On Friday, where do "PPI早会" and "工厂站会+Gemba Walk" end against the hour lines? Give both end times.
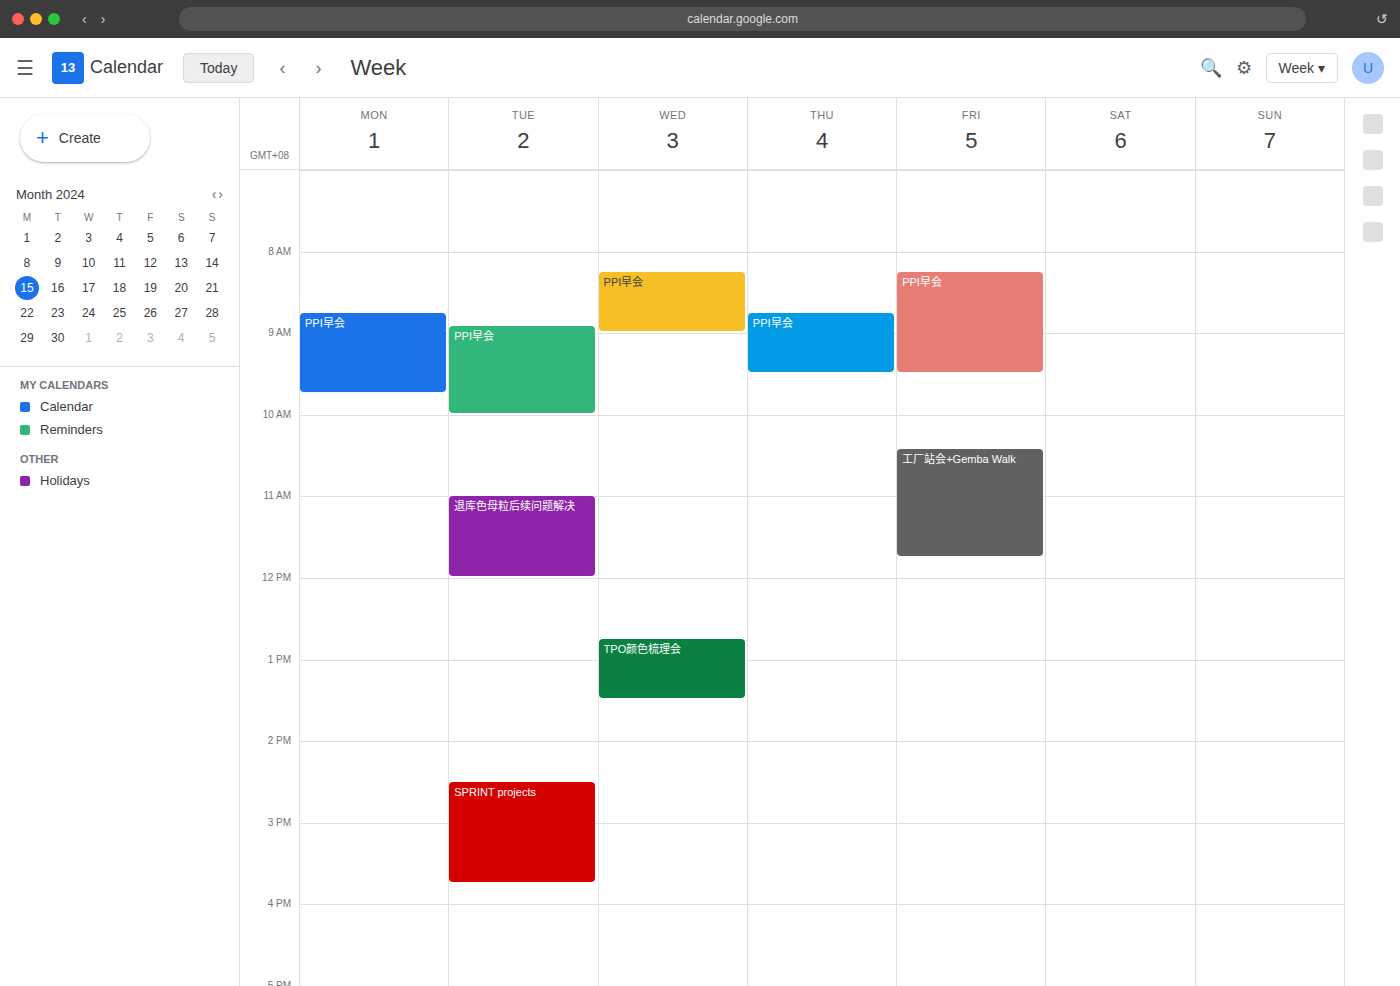
"PPI早会": 9:30 AM, halfway between the 9 AM and 10 AM lines. "工厂站会+Gemba Walk": 11:45 AM, neither: three quarters of the way from the 11 AM line to the 12 PM line.